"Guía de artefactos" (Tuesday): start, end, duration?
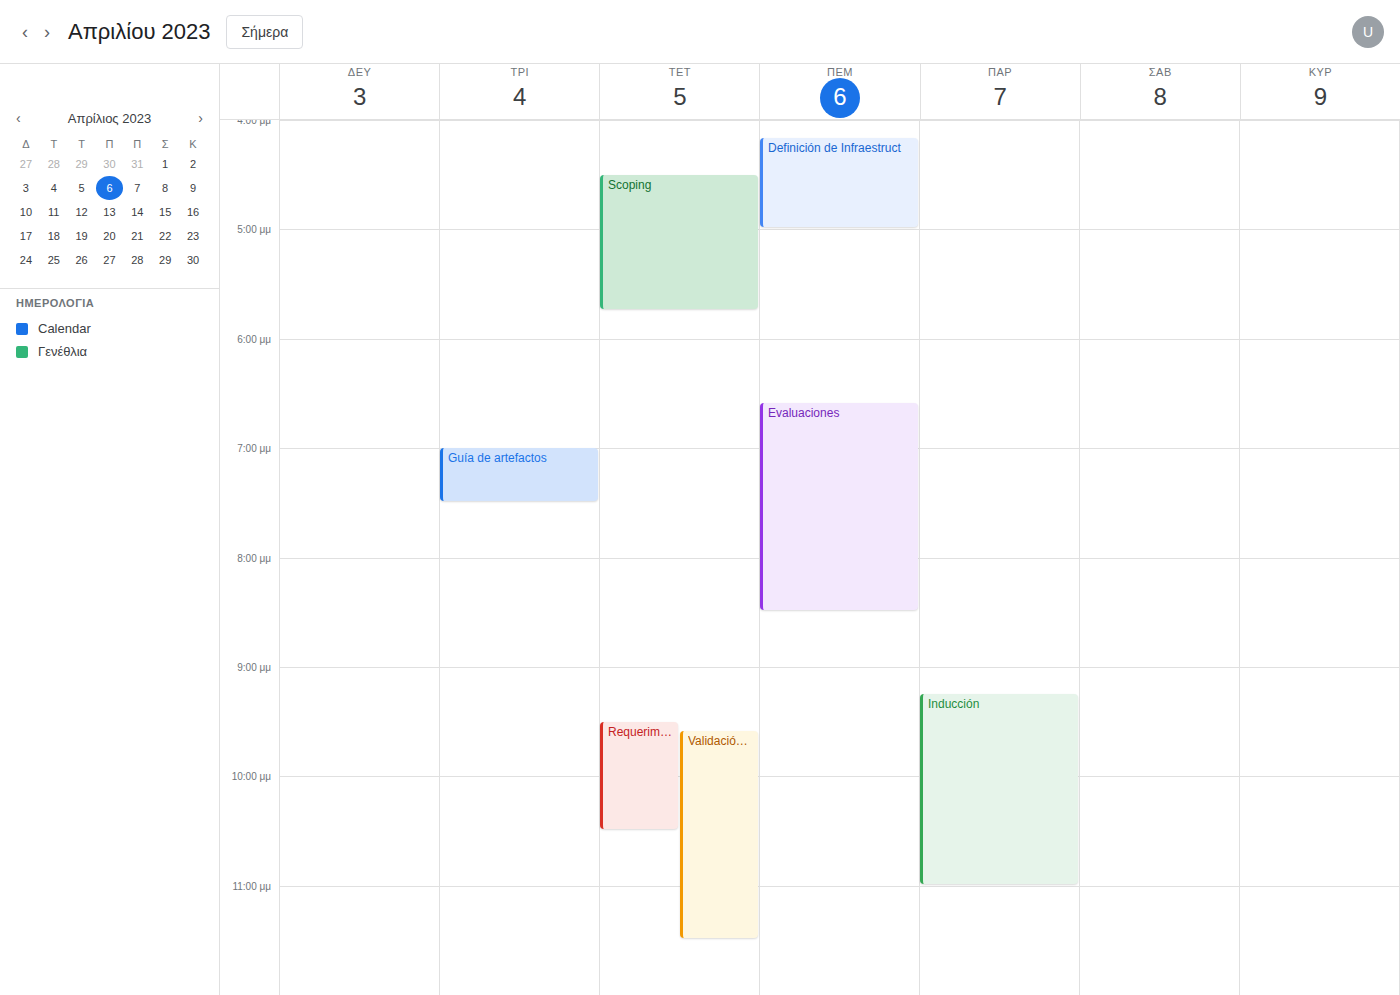
7:00 PM to 7:30 PM, 30 minutes